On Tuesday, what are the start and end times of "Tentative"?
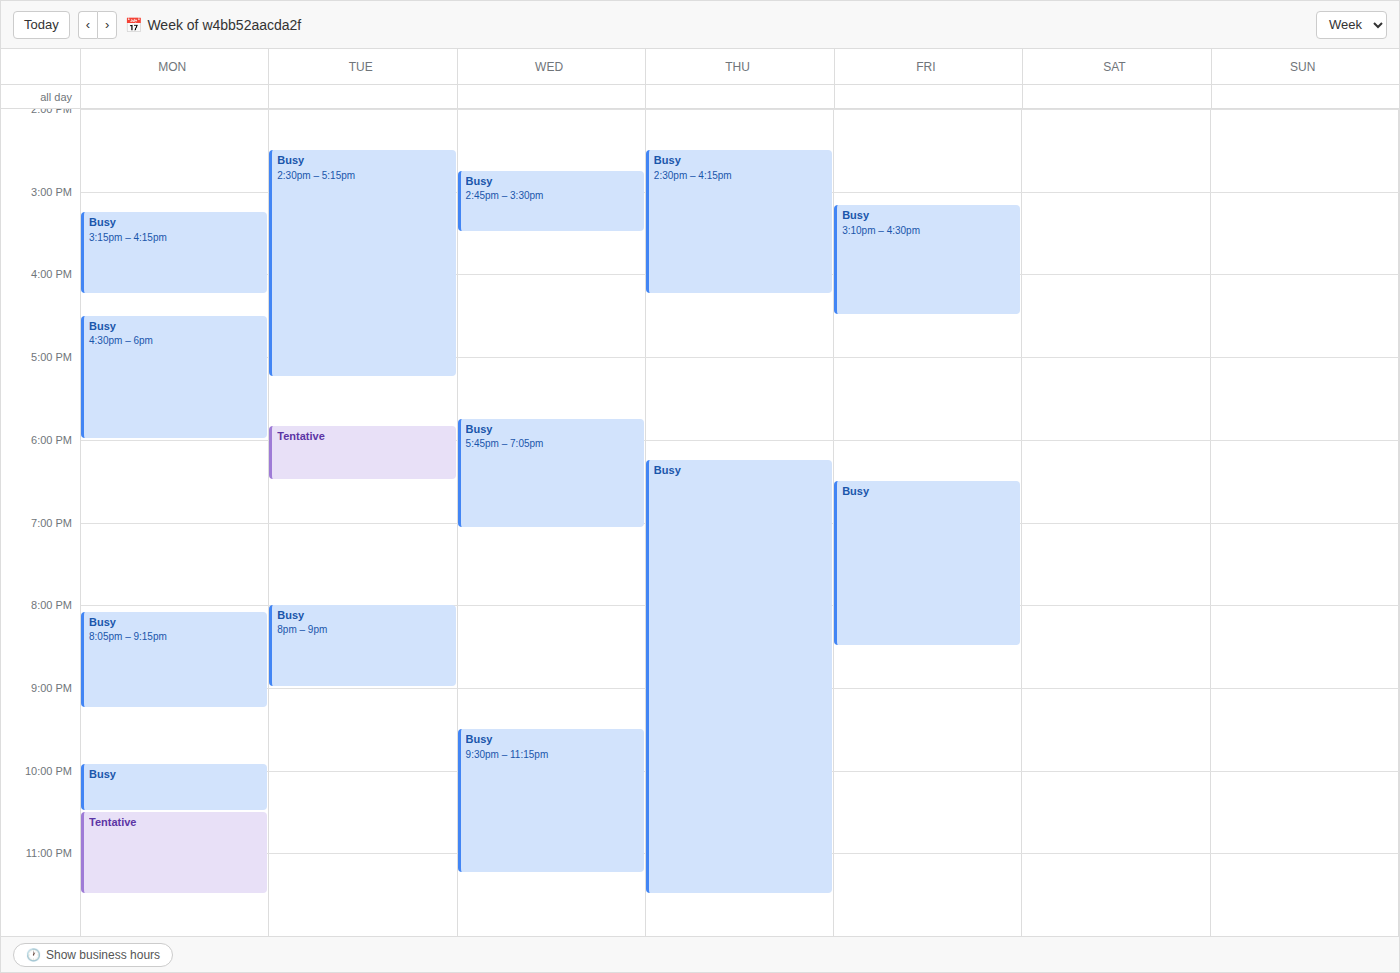
5:50 PM to 6:30 PM